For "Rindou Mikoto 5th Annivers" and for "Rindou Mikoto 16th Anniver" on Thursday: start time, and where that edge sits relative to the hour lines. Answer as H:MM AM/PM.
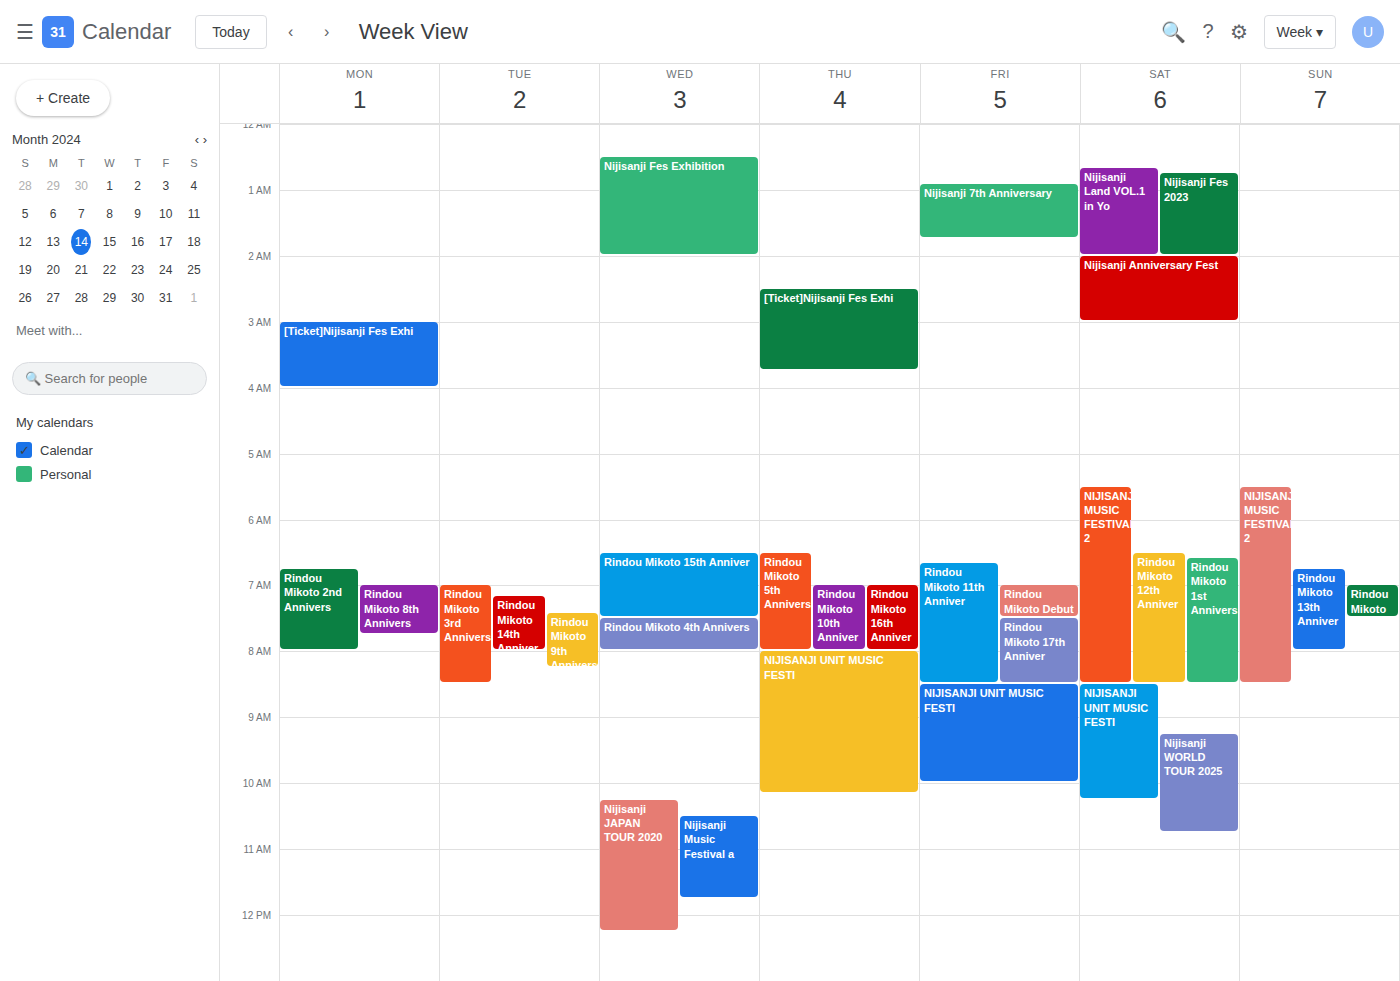
"Rindou Mikoto 5th Annivers": 6:30 AM, halfway between the 6 AM and 7 AM lines. "Rindou Mikoto 16th Anniver": 7:00 AM, exactly on the 7 AM line.